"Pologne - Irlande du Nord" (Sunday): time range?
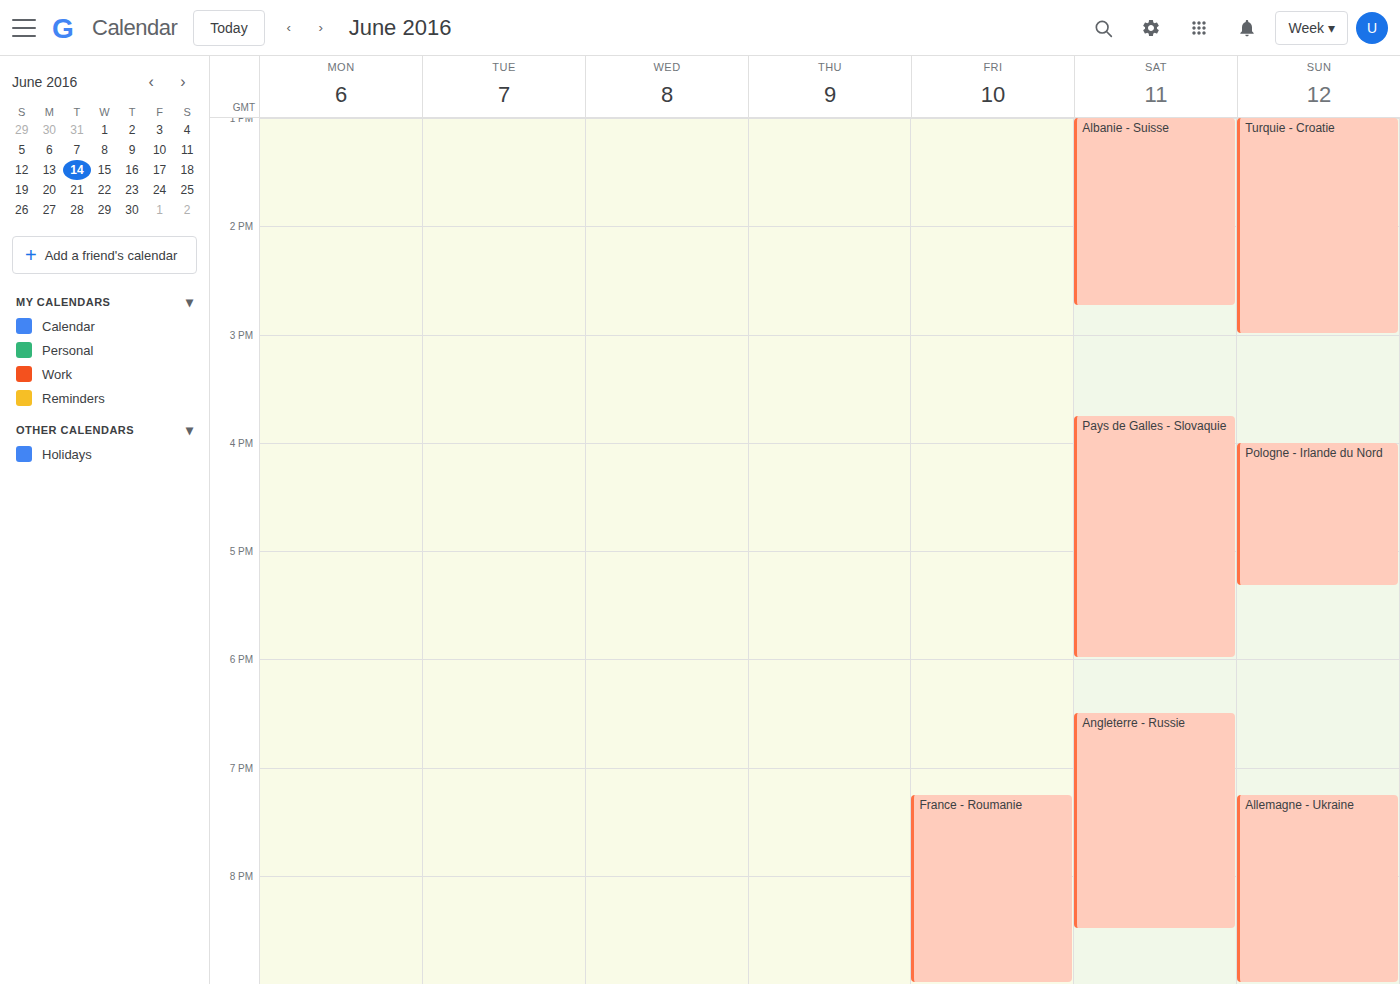
4:00 PM to 5:20 PM